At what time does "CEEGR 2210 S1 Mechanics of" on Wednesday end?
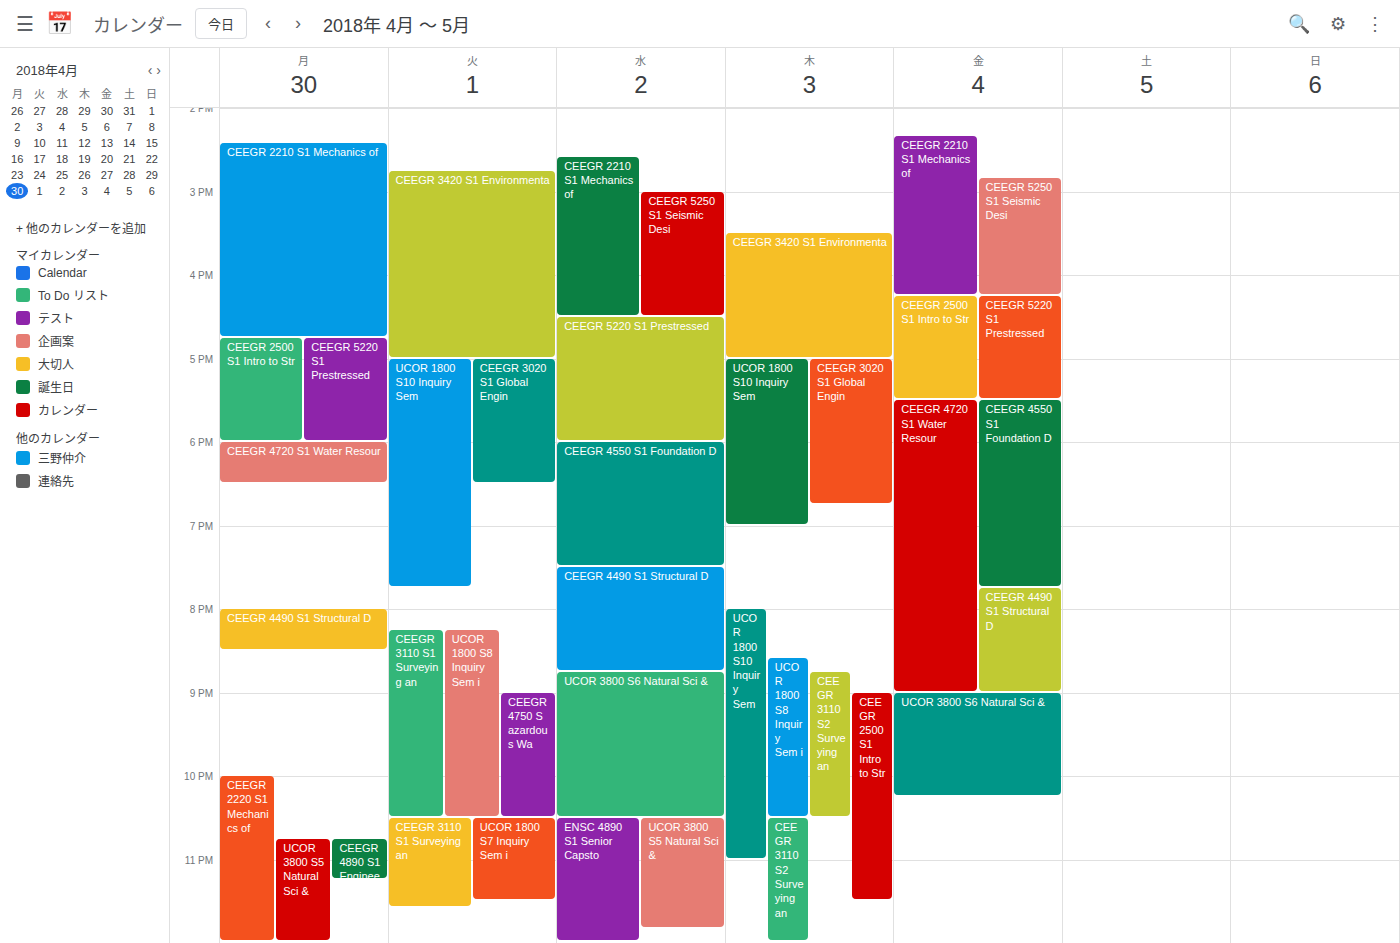
4:30 PM